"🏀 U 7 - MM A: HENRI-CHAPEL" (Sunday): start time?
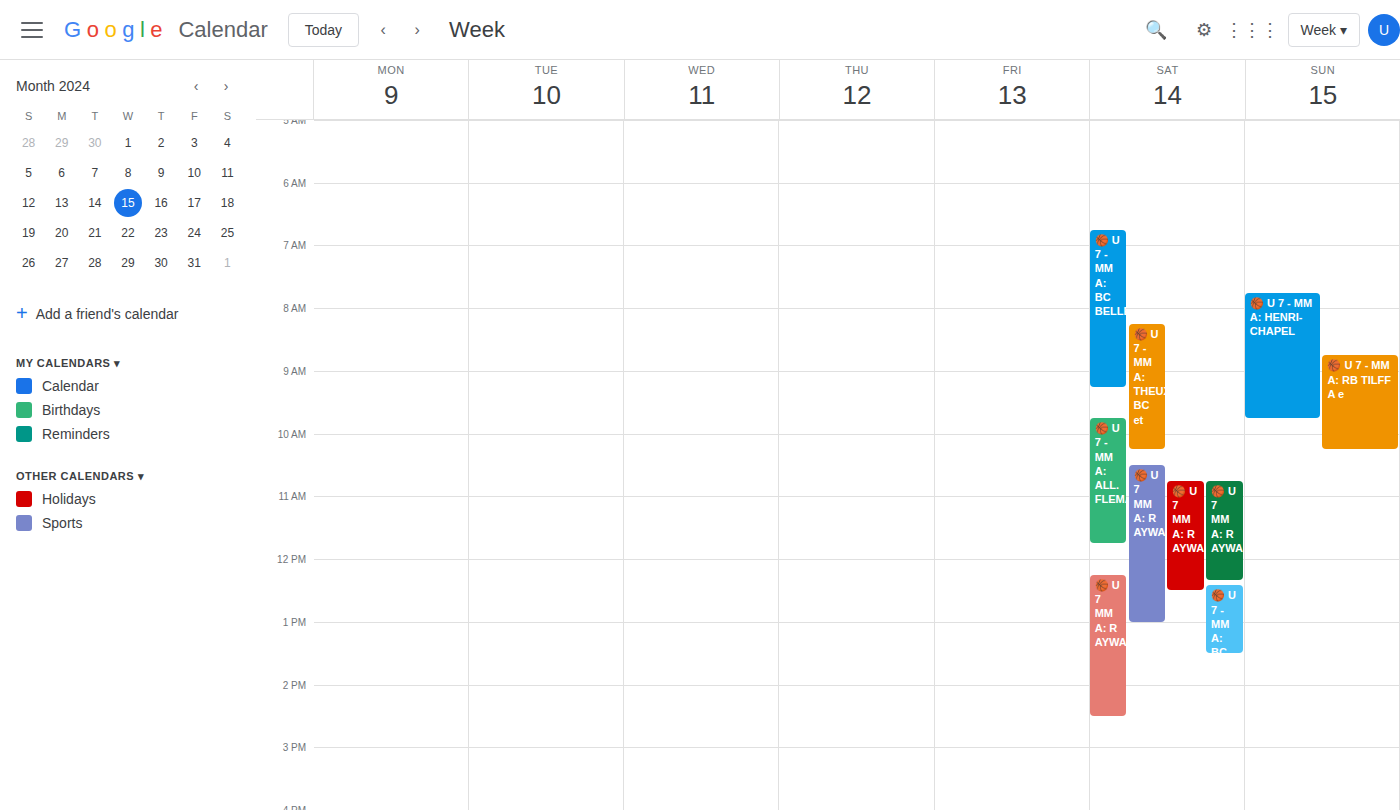
7:45 AM